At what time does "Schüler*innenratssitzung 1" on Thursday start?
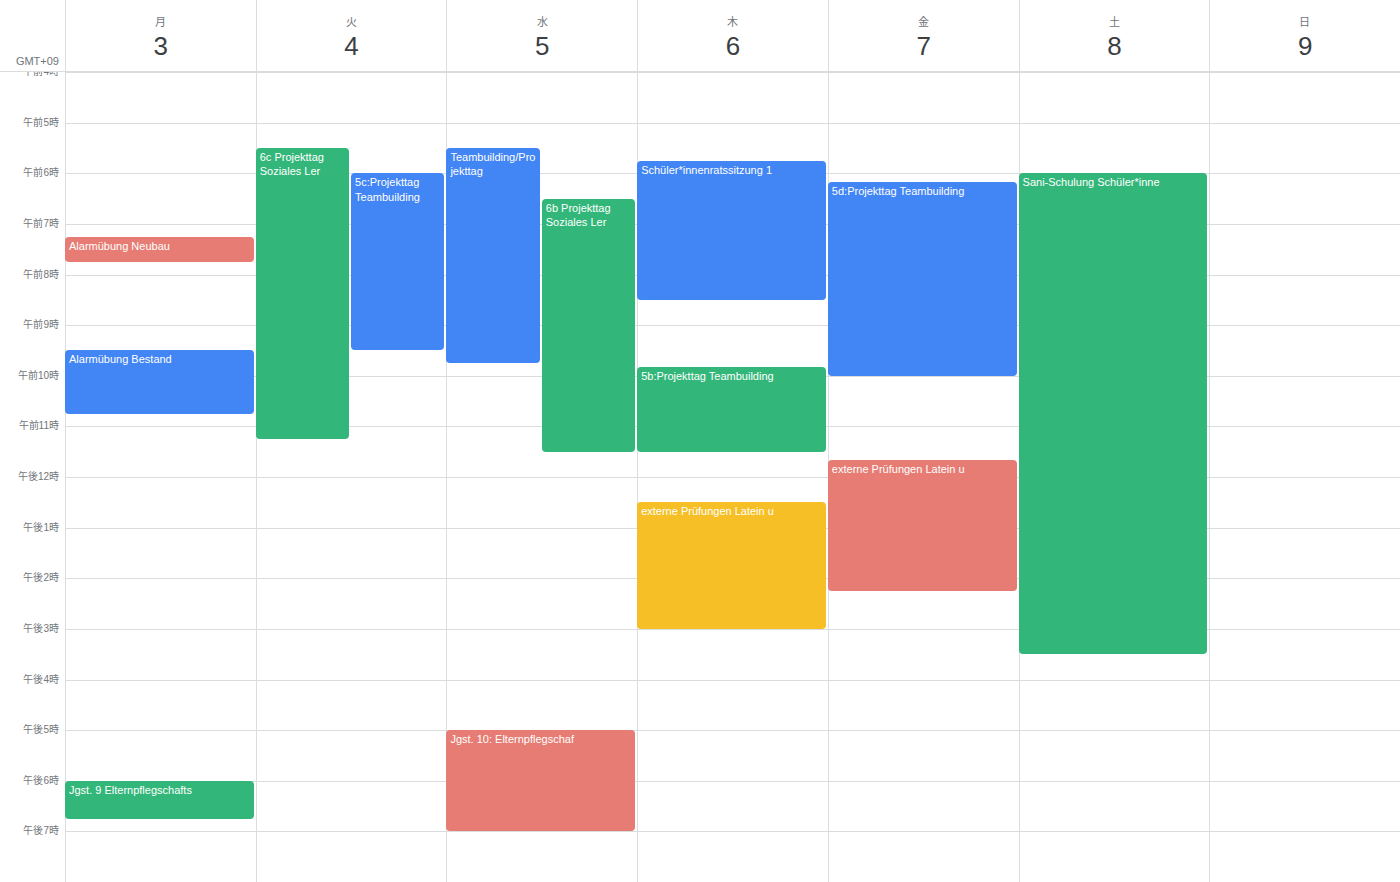
05:45